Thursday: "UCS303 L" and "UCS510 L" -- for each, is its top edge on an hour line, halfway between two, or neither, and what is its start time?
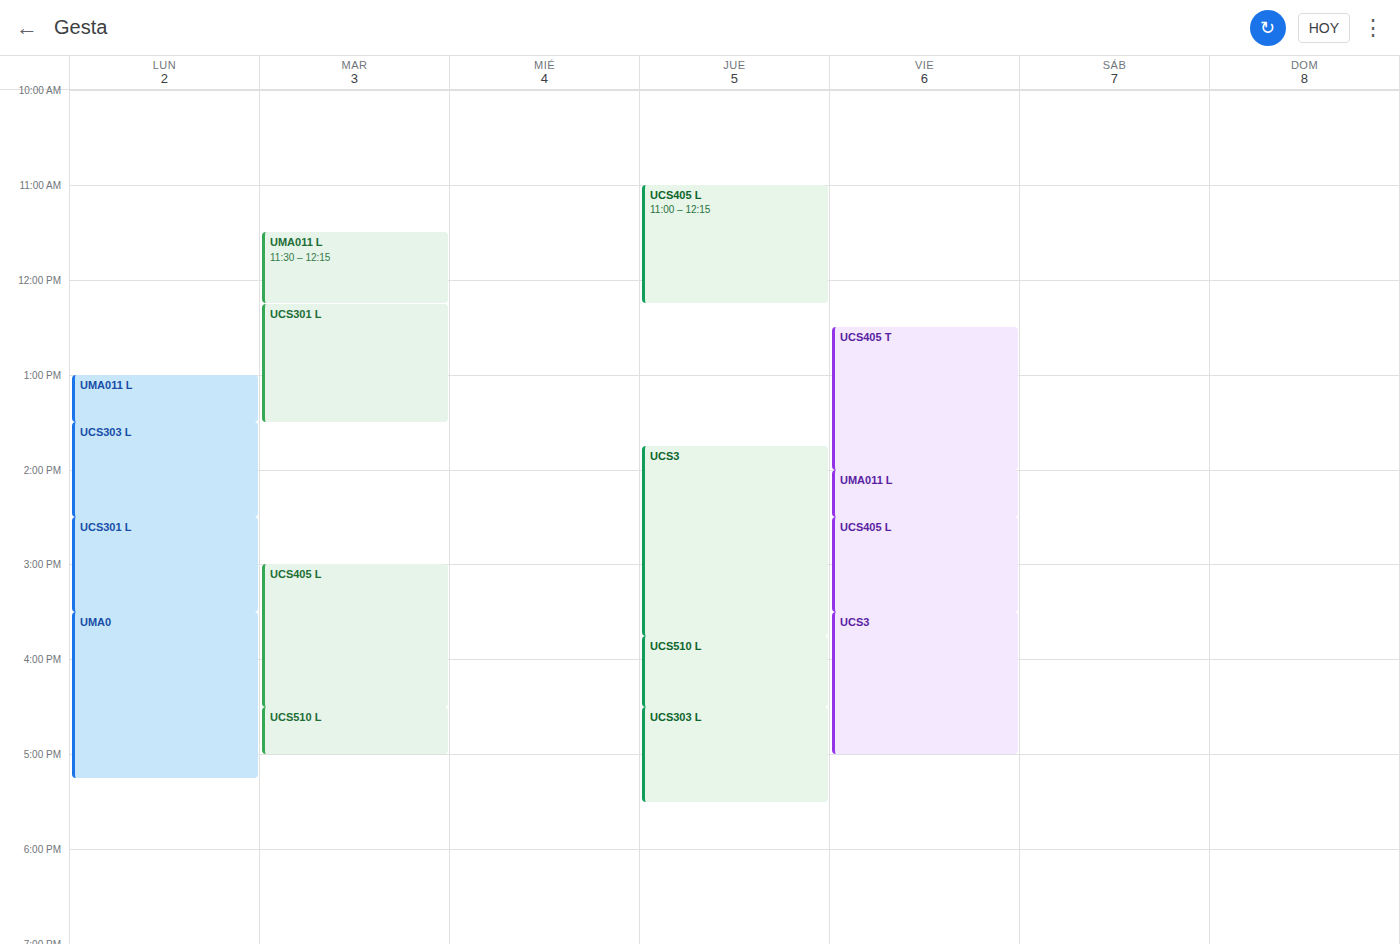
"UCS303 L": 16:30, halfway between the 16:00 and 17:00 lines. "UCS510 L": 15:45, neither: three quarters of the way from the 15:00 line to the 16:00 line.